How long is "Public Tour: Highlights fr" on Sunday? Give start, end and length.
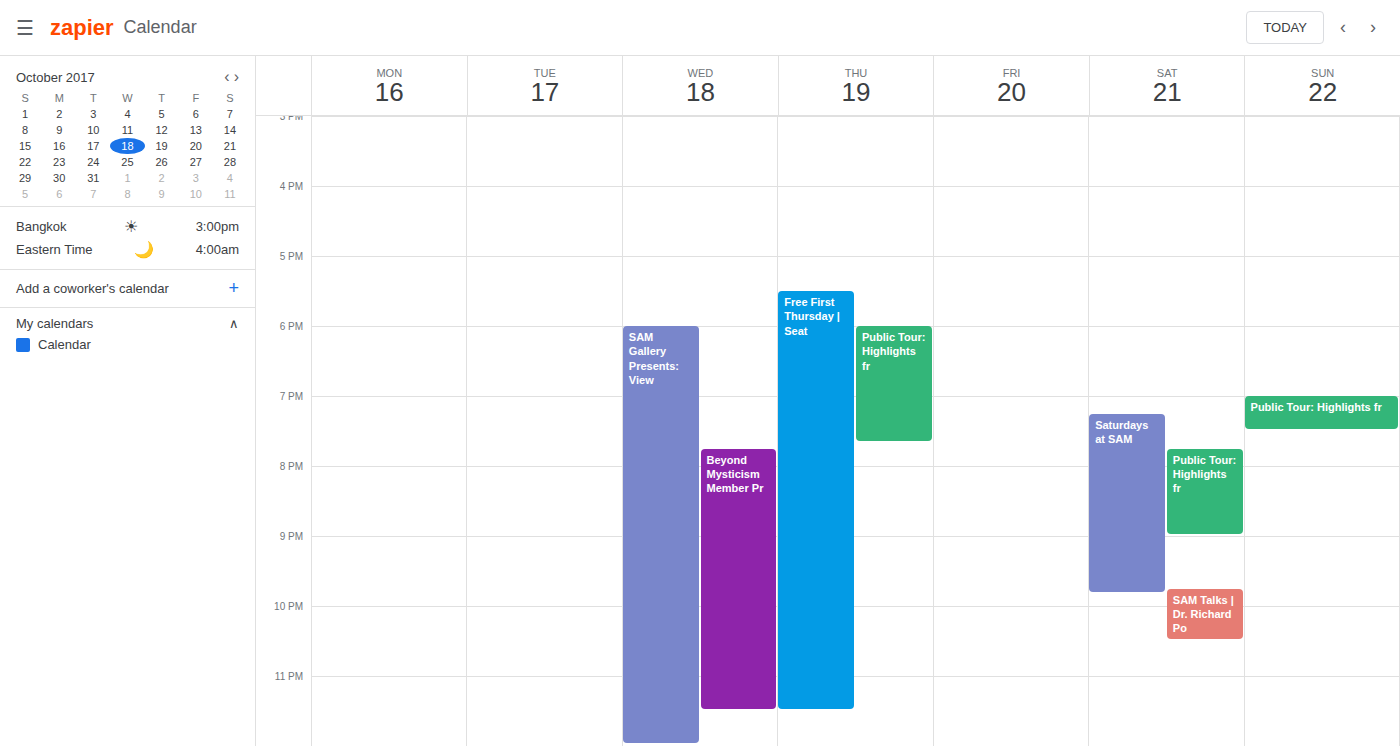
19:00 to 19:30, 30 minutes